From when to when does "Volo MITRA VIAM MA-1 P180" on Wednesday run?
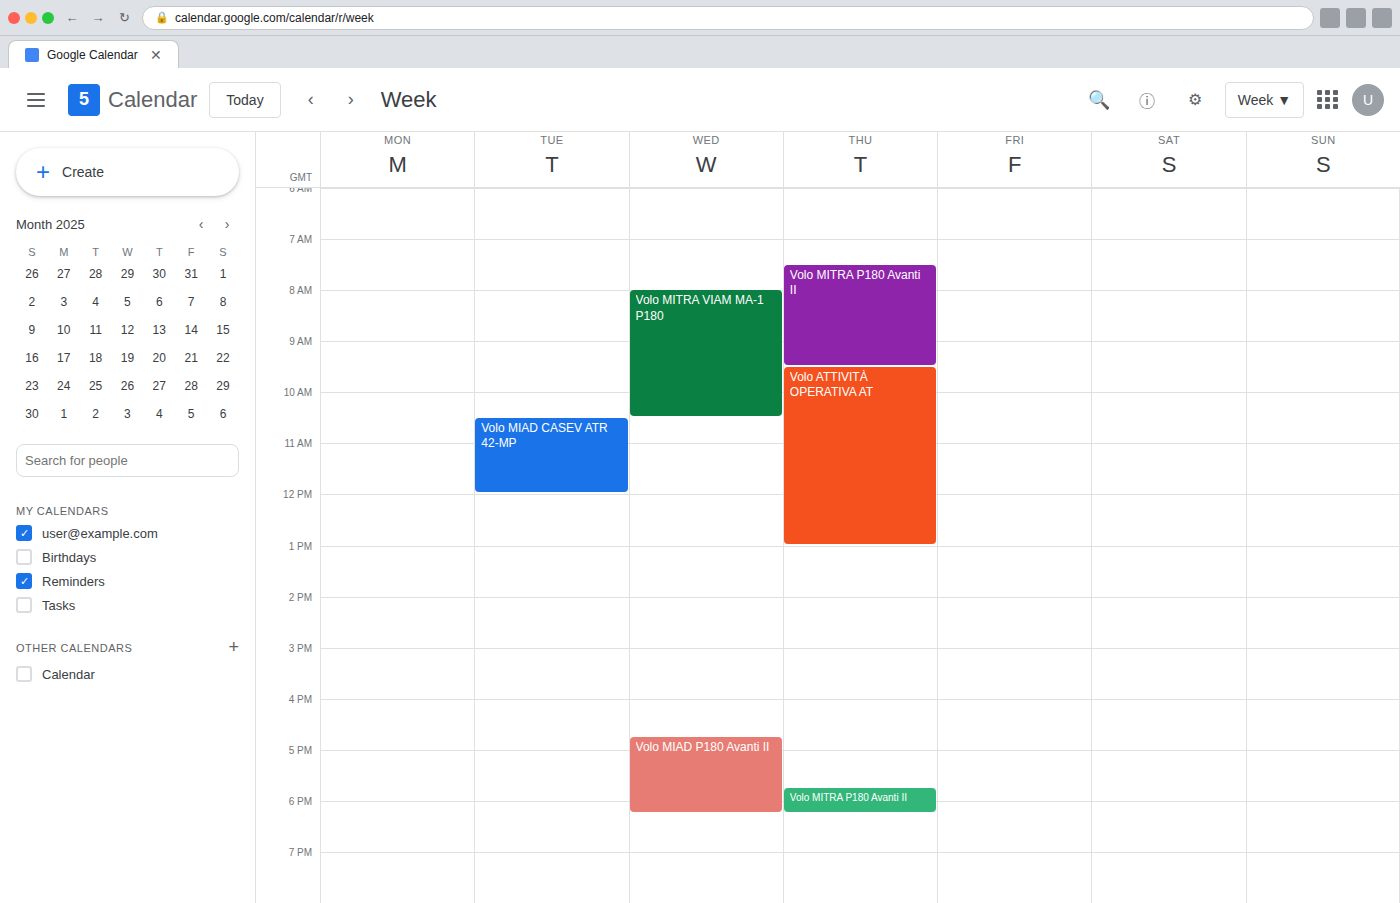
8:00 AM to 10:30 AM